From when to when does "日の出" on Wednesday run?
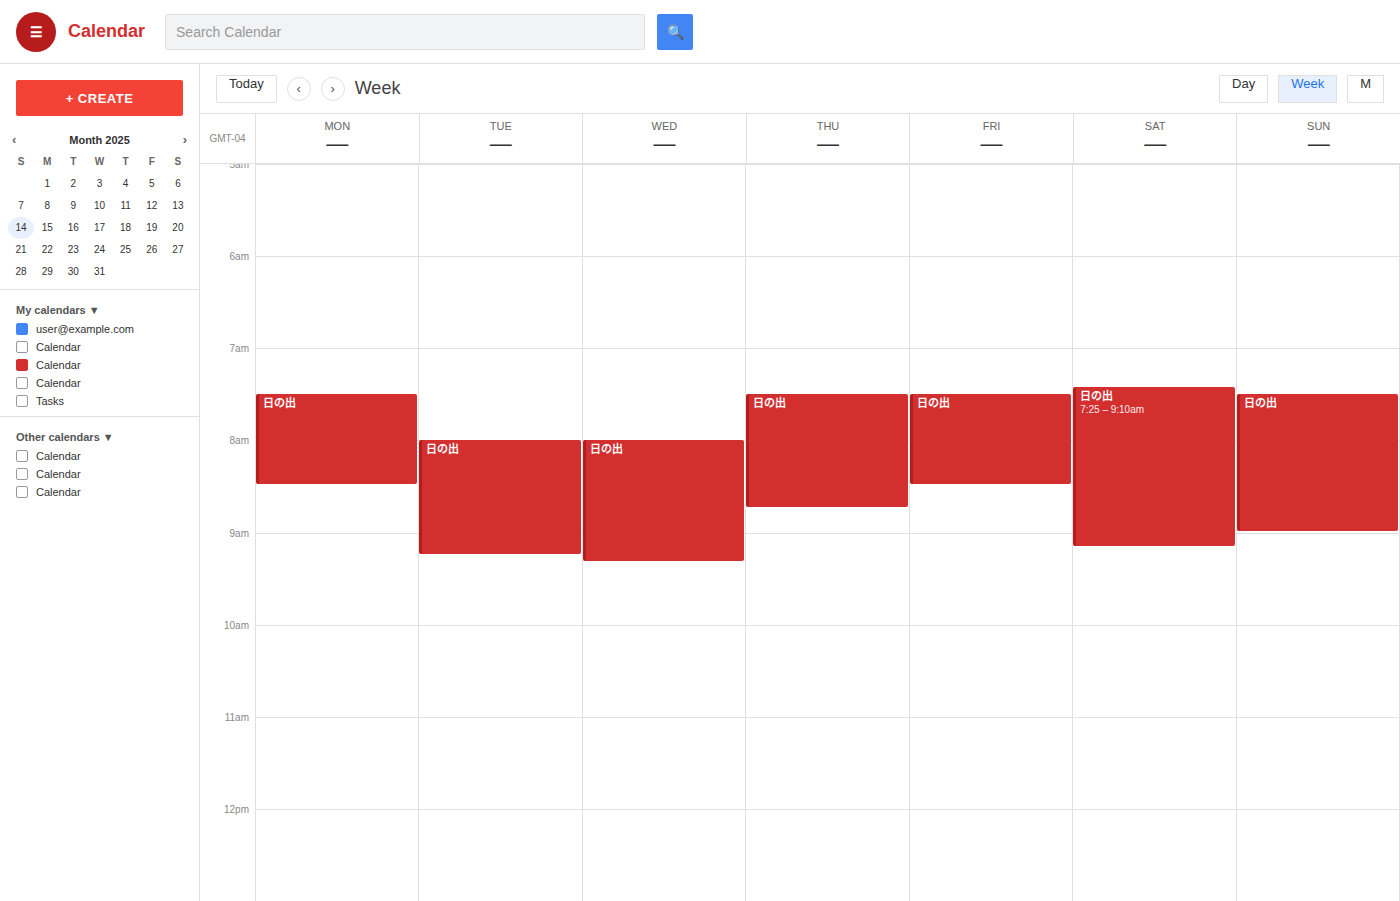
8:00 AM to 9:20 AM